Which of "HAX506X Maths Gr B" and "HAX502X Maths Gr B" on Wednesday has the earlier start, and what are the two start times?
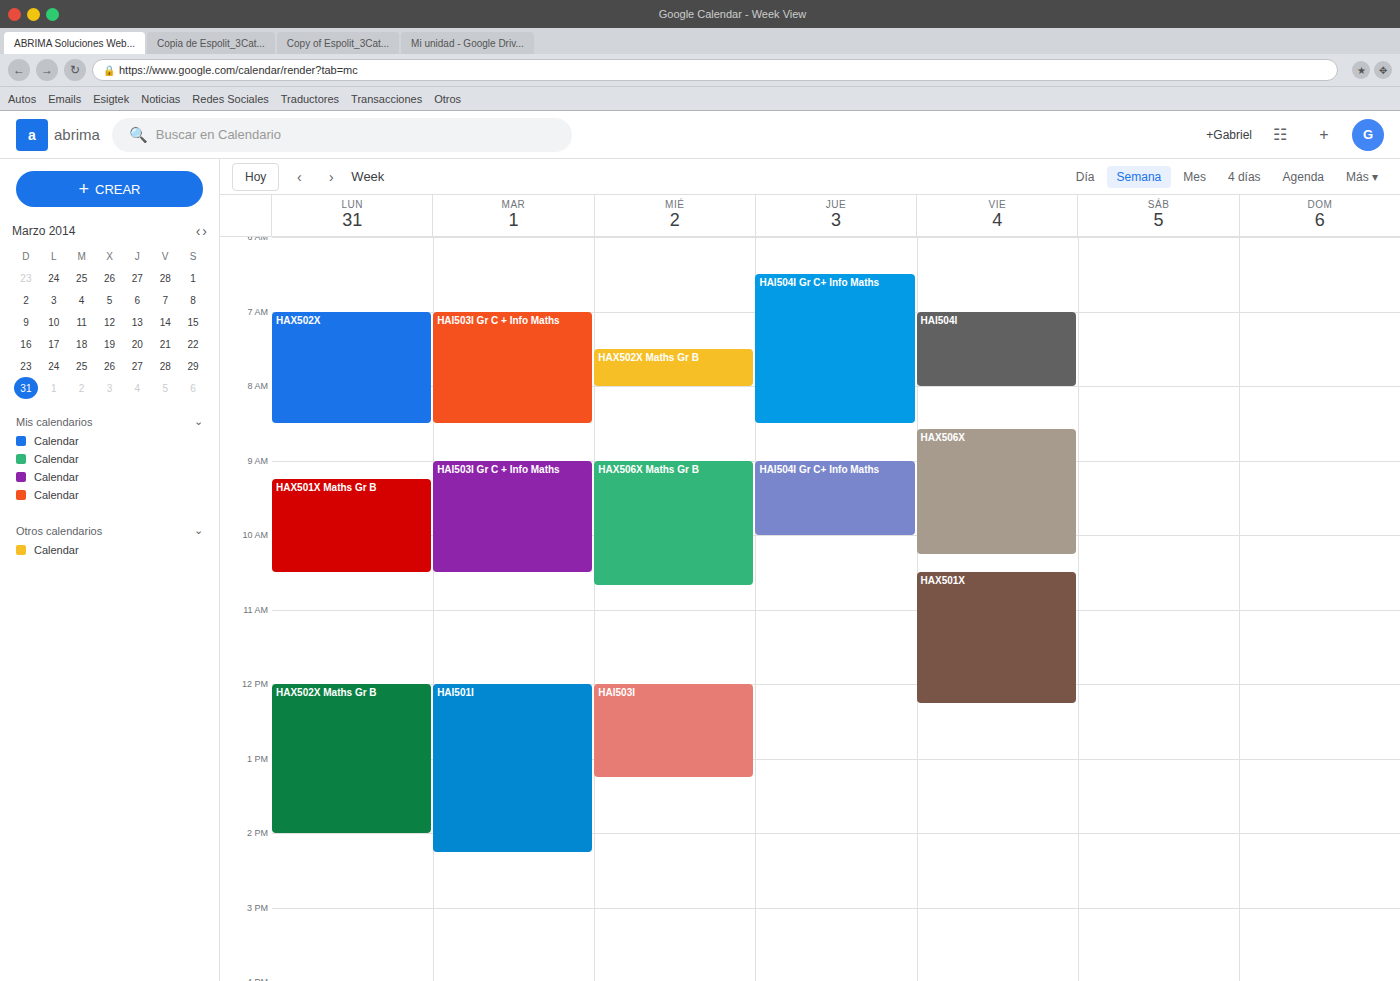
"HAX502X Maths Gr B" 7:30 AM; "HAX506X Maths Gr B" 9:00 AM.